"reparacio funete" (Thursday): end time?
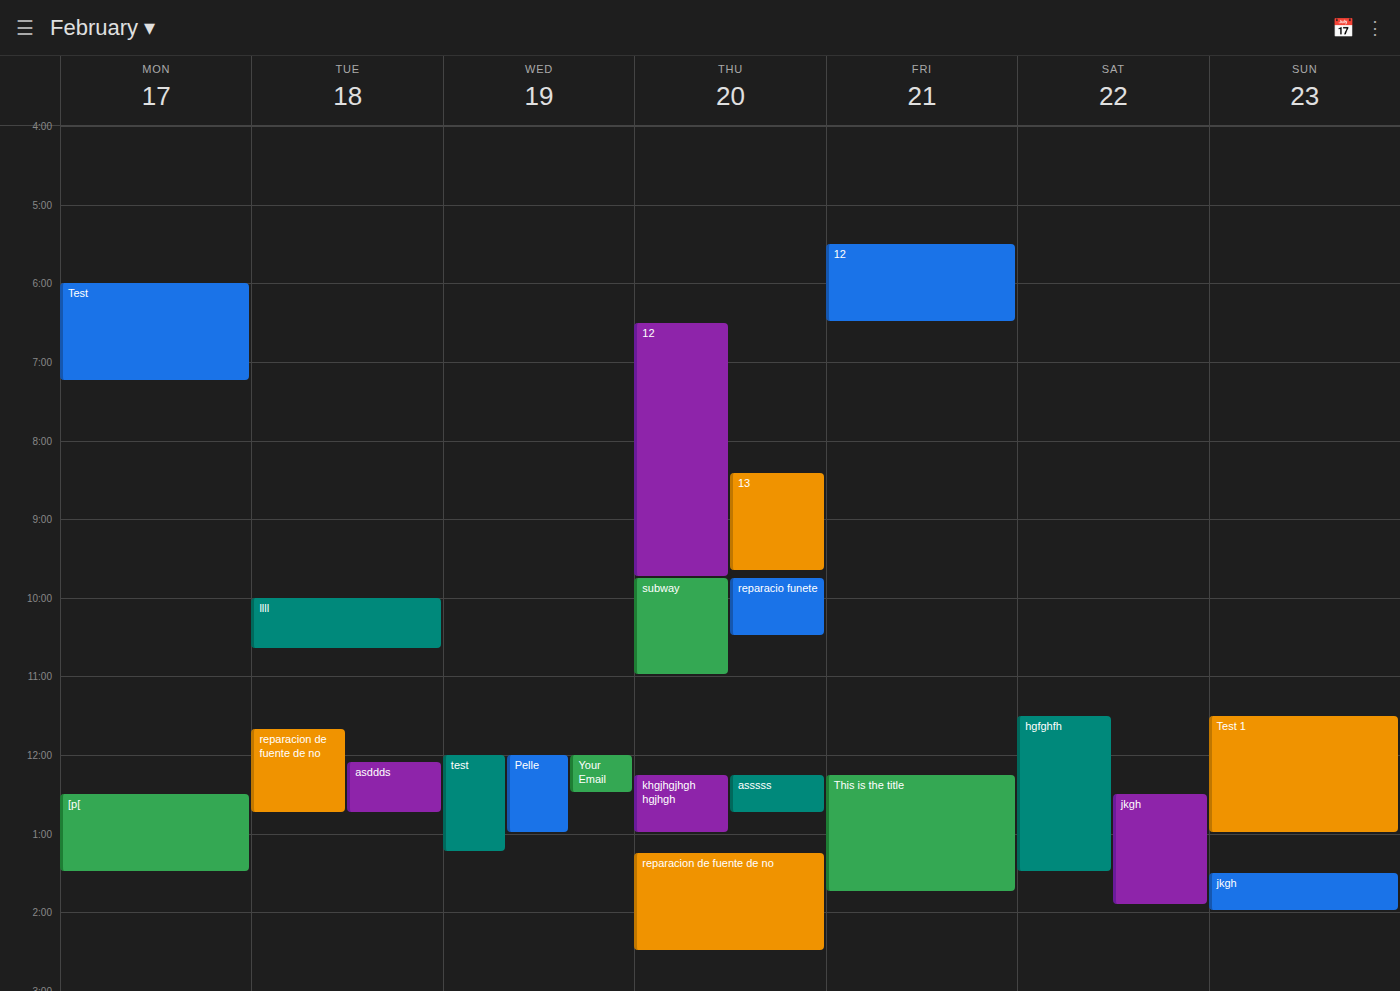
10:30